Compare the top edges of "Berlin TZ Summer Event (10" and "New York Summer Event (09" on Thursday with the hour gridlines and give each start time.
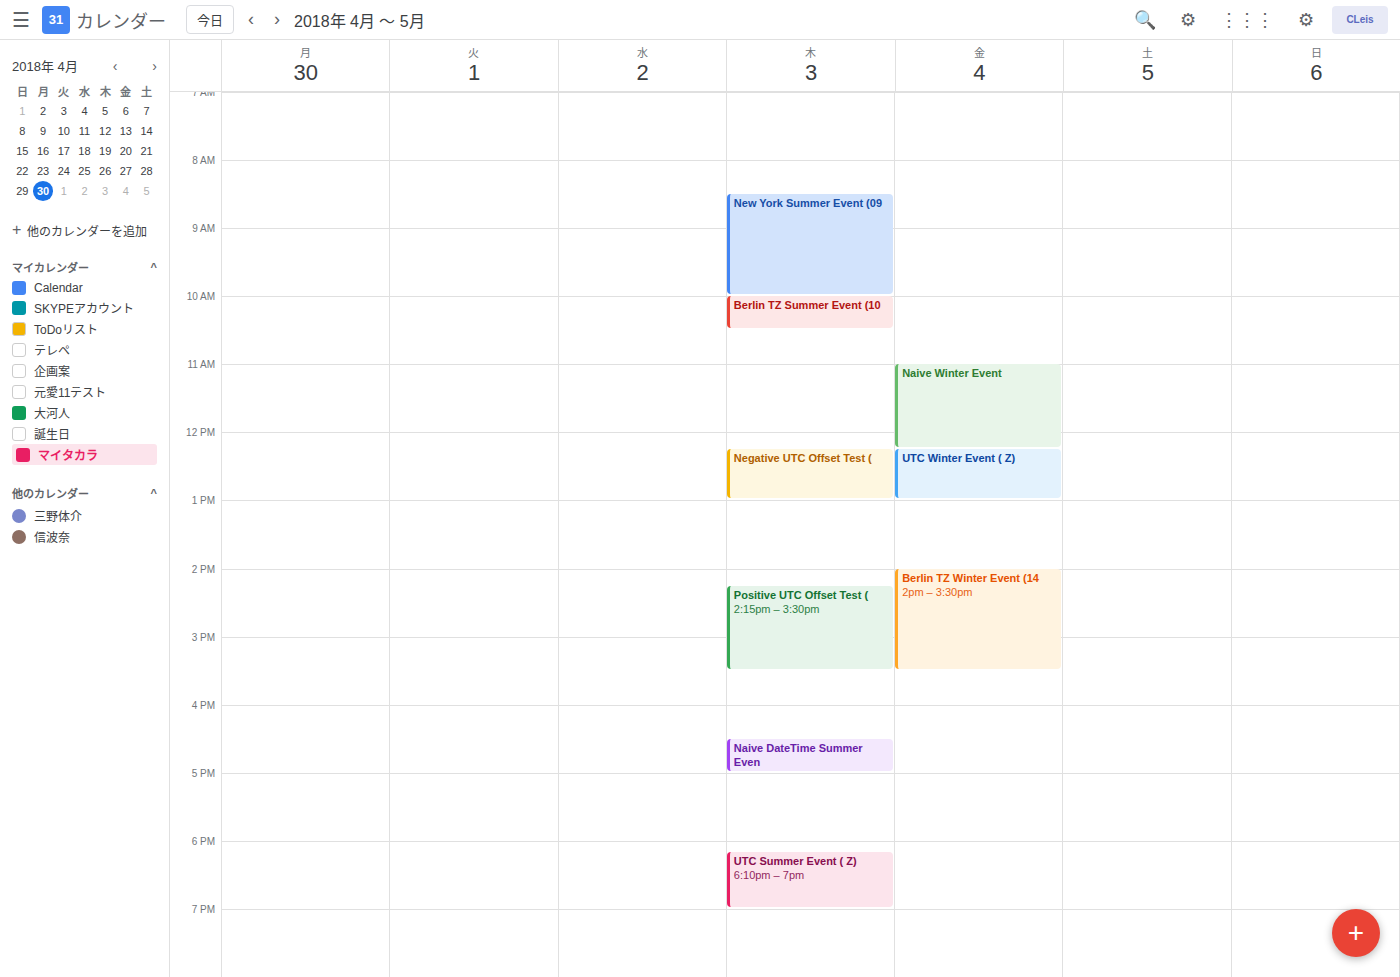
"Berlin TZ Summer Event (10": 10:00 AM, exactly on the 10 AM line. "New York Summer Event (09": 8:30 AM, halfway between the 8 AM and 9 AM lines.